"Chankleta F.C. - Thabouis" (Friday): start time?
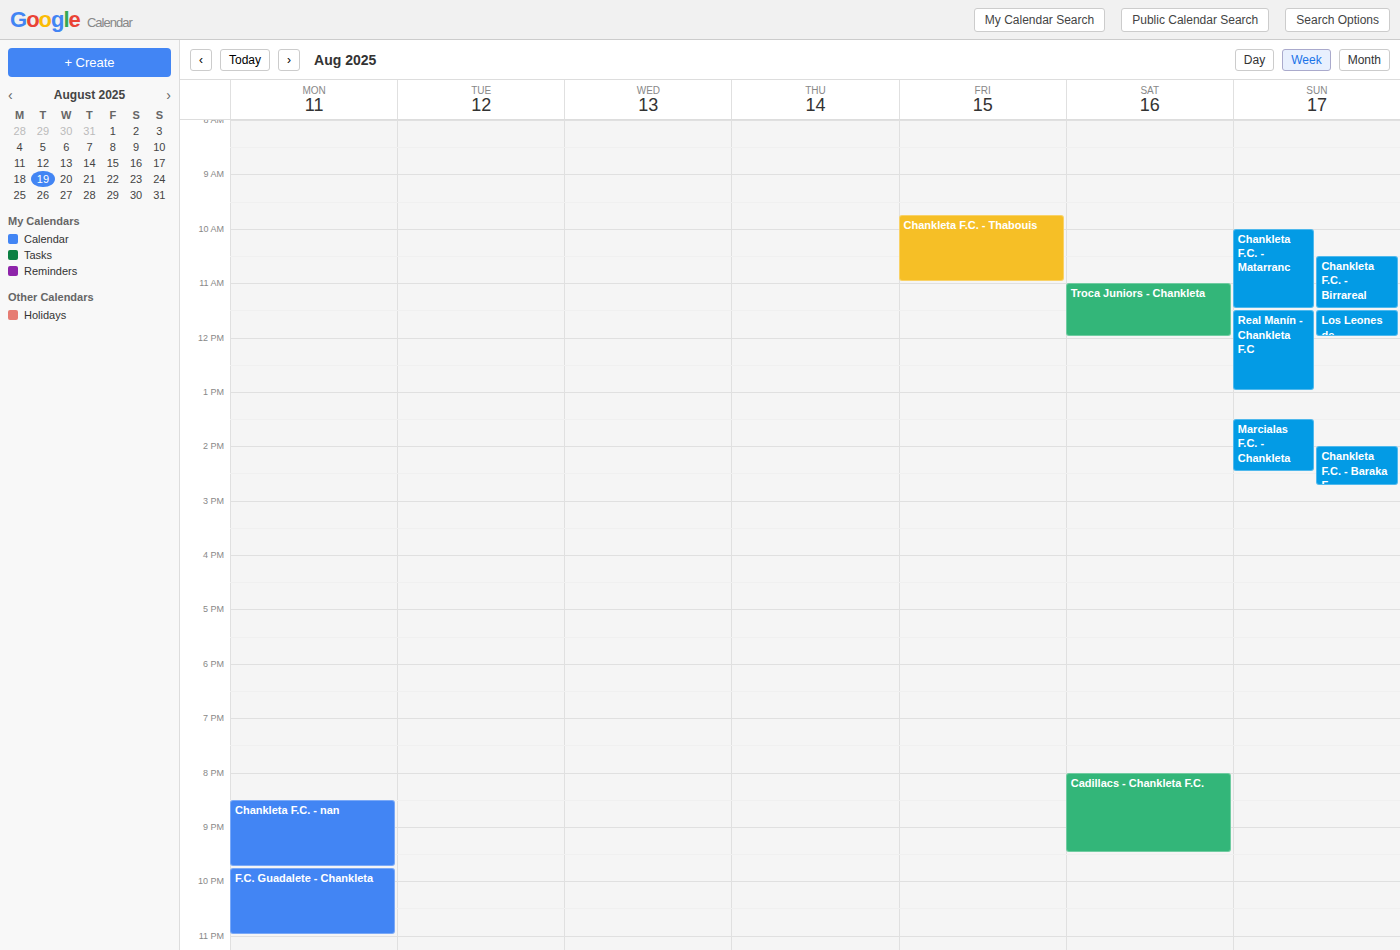
9:45 AM